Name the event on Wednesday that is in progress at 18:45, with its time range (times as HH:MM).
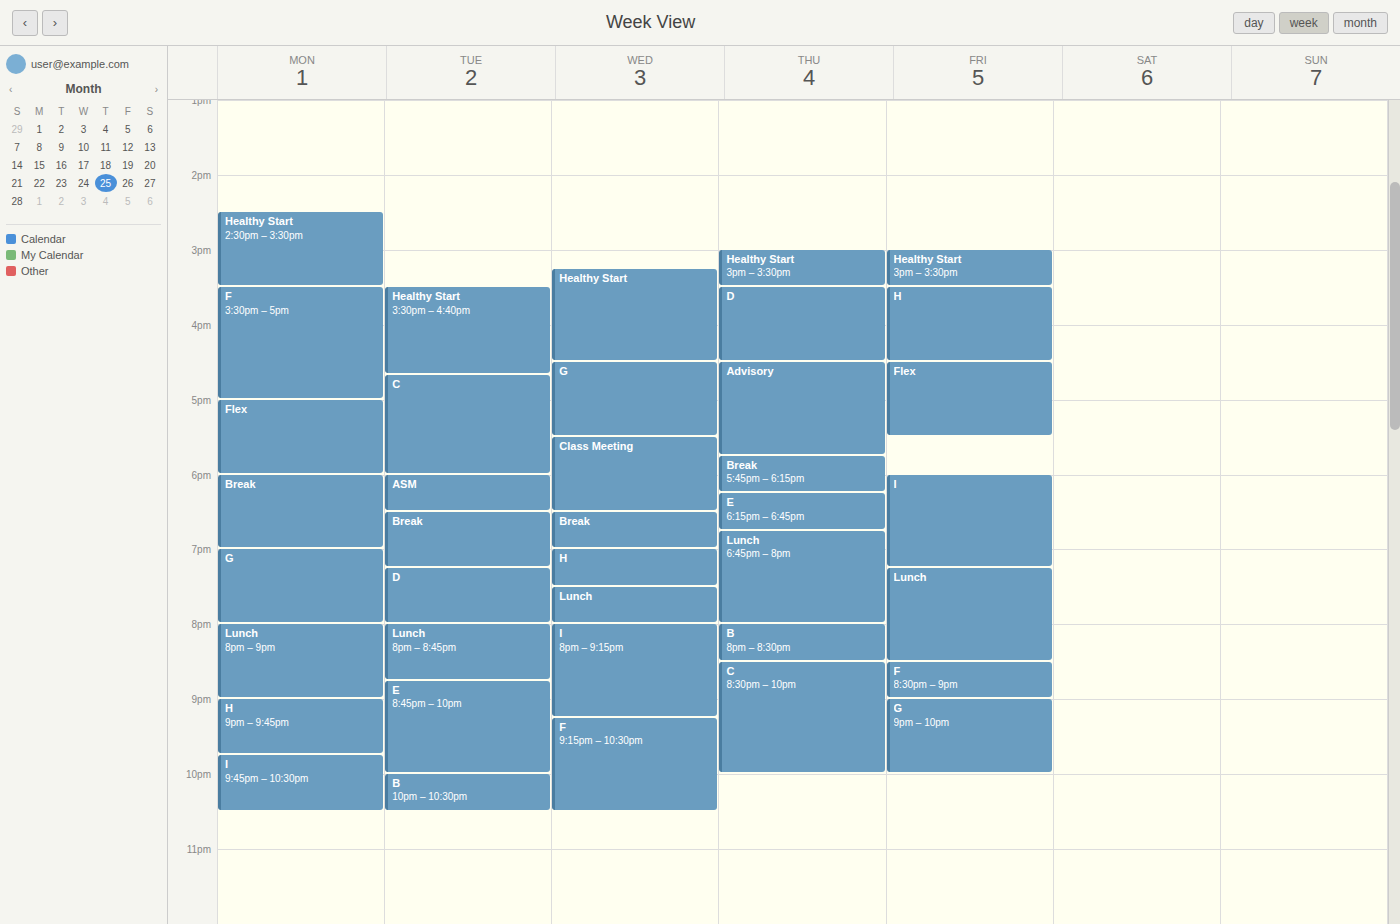
"Break", 18:30 to 19:00